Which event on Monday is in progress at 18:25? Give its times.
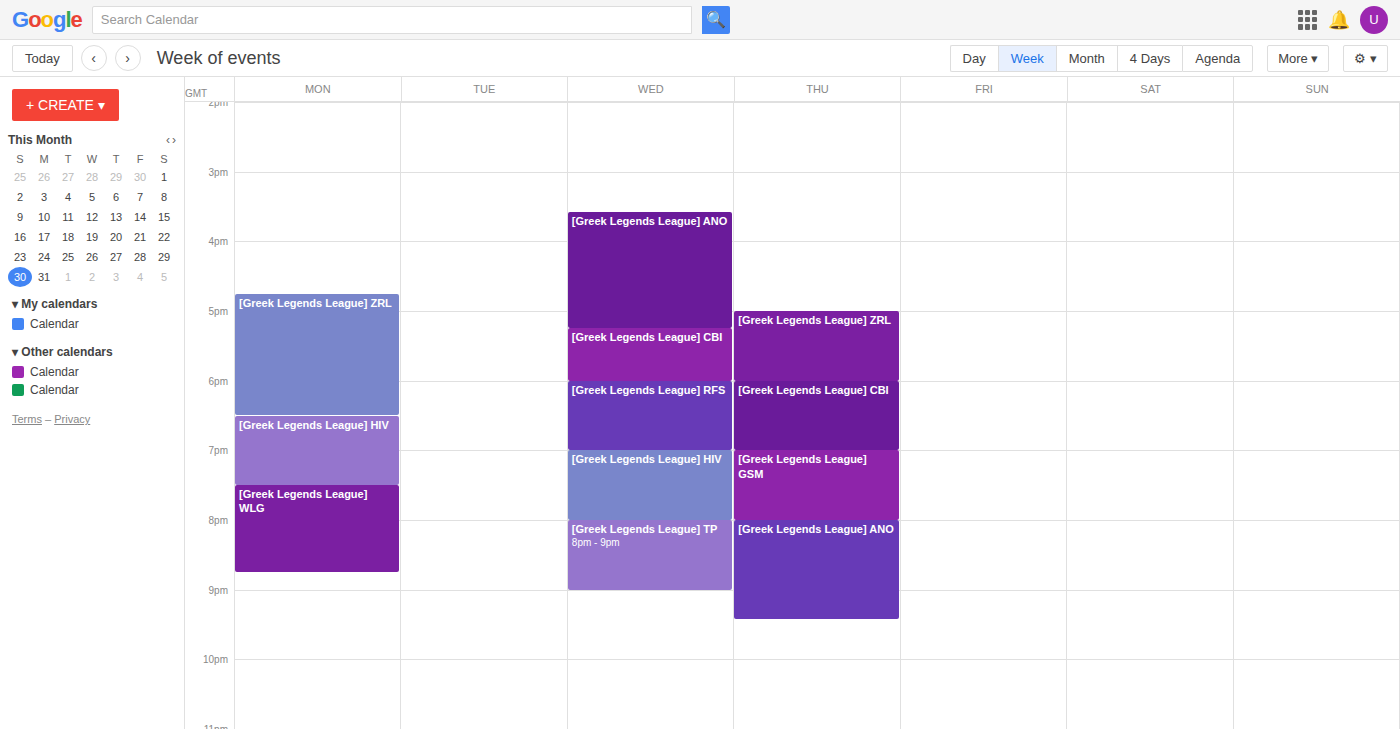
"[Greek Legends League] ZRL", 16:45 to 18:30